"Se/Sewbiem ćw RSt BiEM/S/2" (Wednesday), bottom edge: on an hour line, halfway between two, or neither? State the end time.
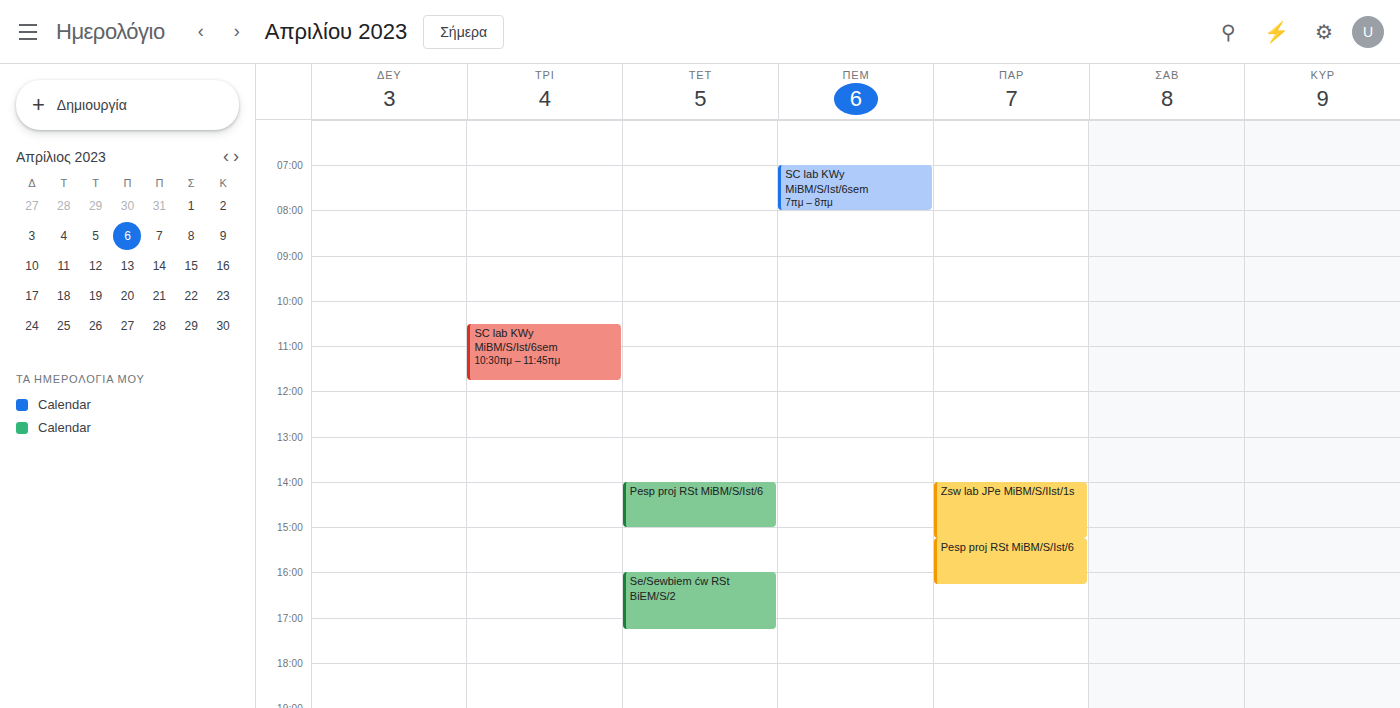
17:15 -- neither: a quarter of the way from the 17:00 line to the 18:00 line.